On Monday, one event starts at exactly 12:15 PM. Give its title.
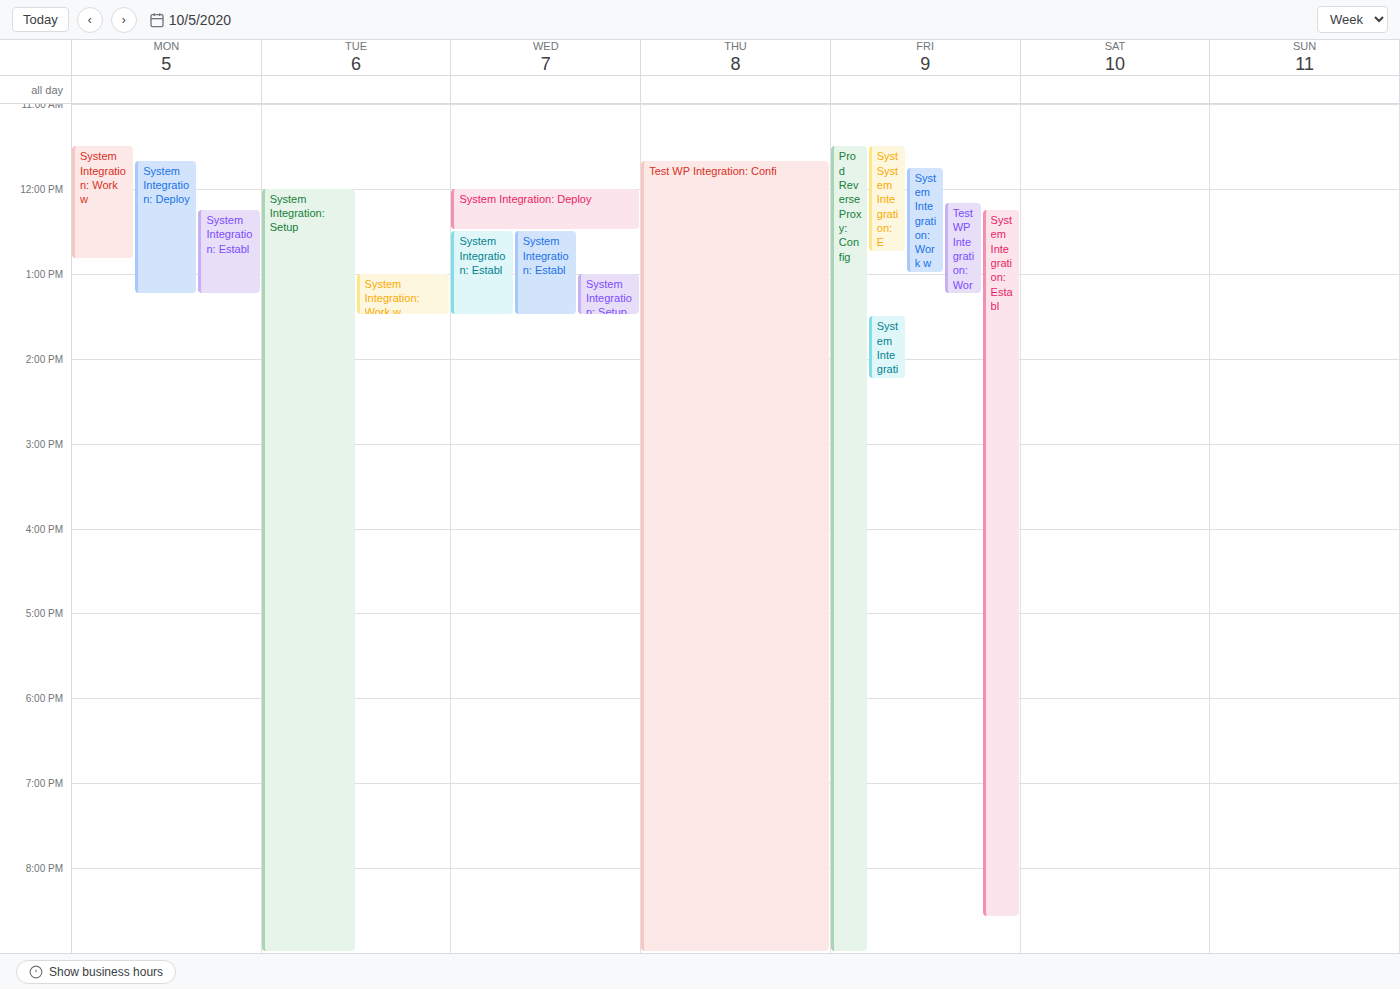
"System Integration: Establ"